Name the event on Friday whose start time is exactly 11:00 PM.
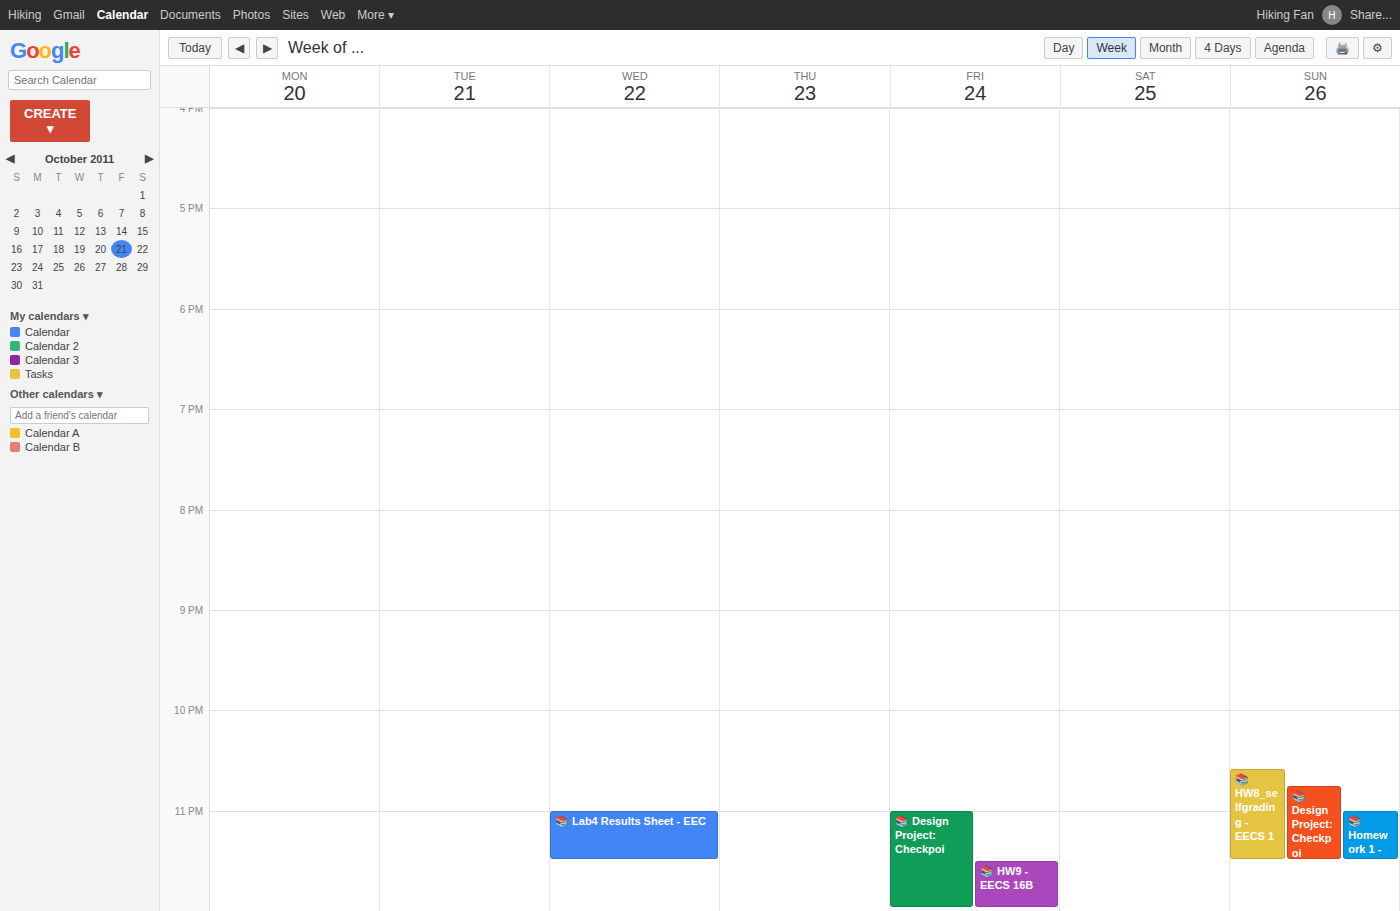
"📚 Design Project: Checkpoi"